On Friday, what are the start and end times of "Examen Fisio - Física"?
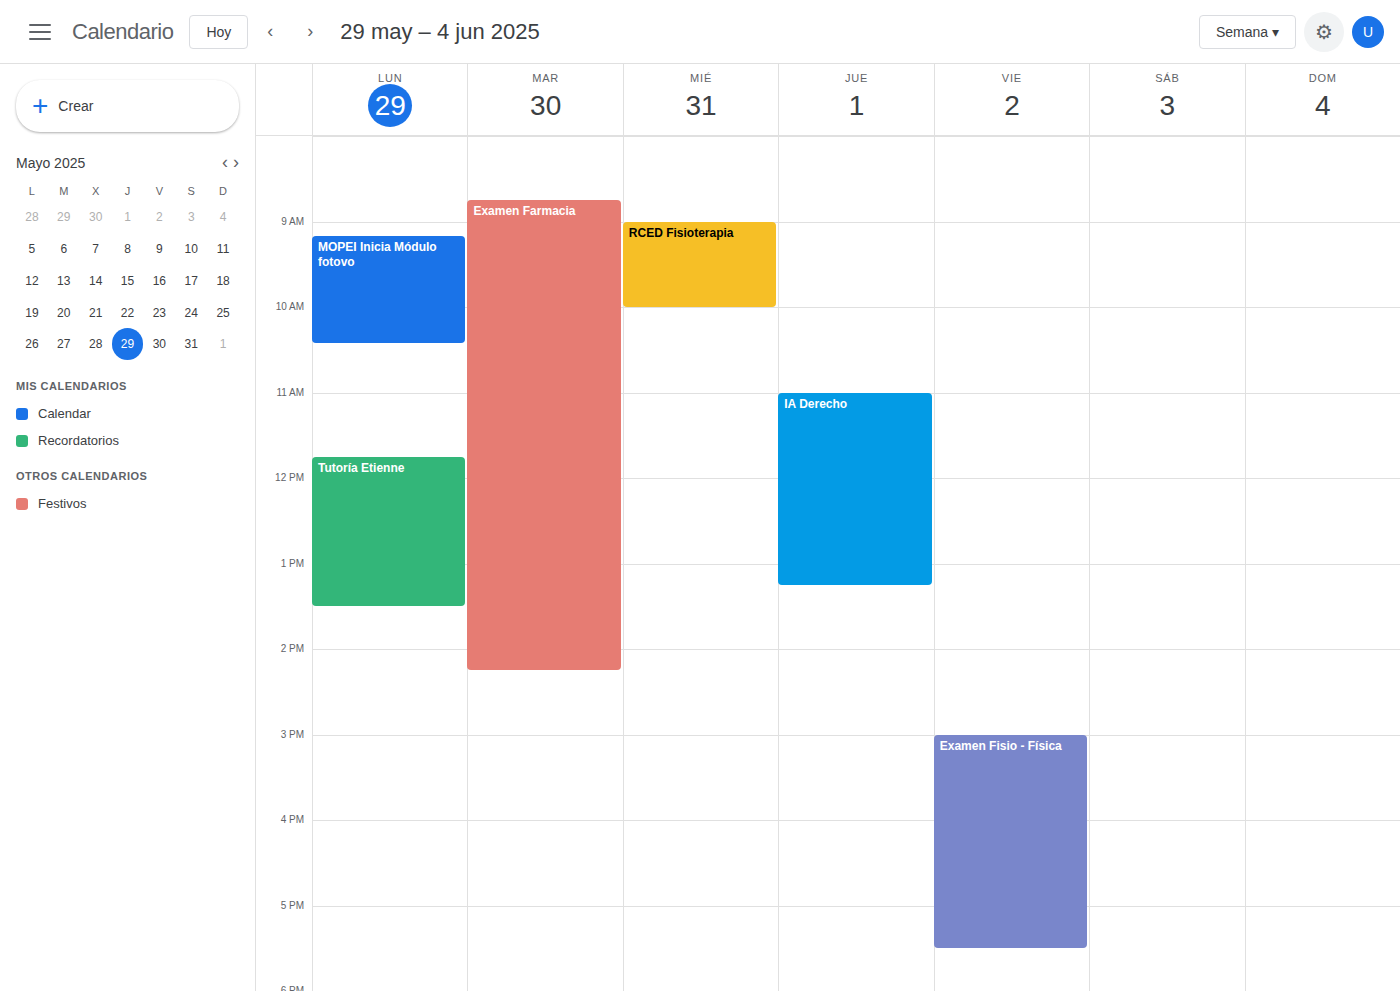
3:00 PM to 5:30 PM